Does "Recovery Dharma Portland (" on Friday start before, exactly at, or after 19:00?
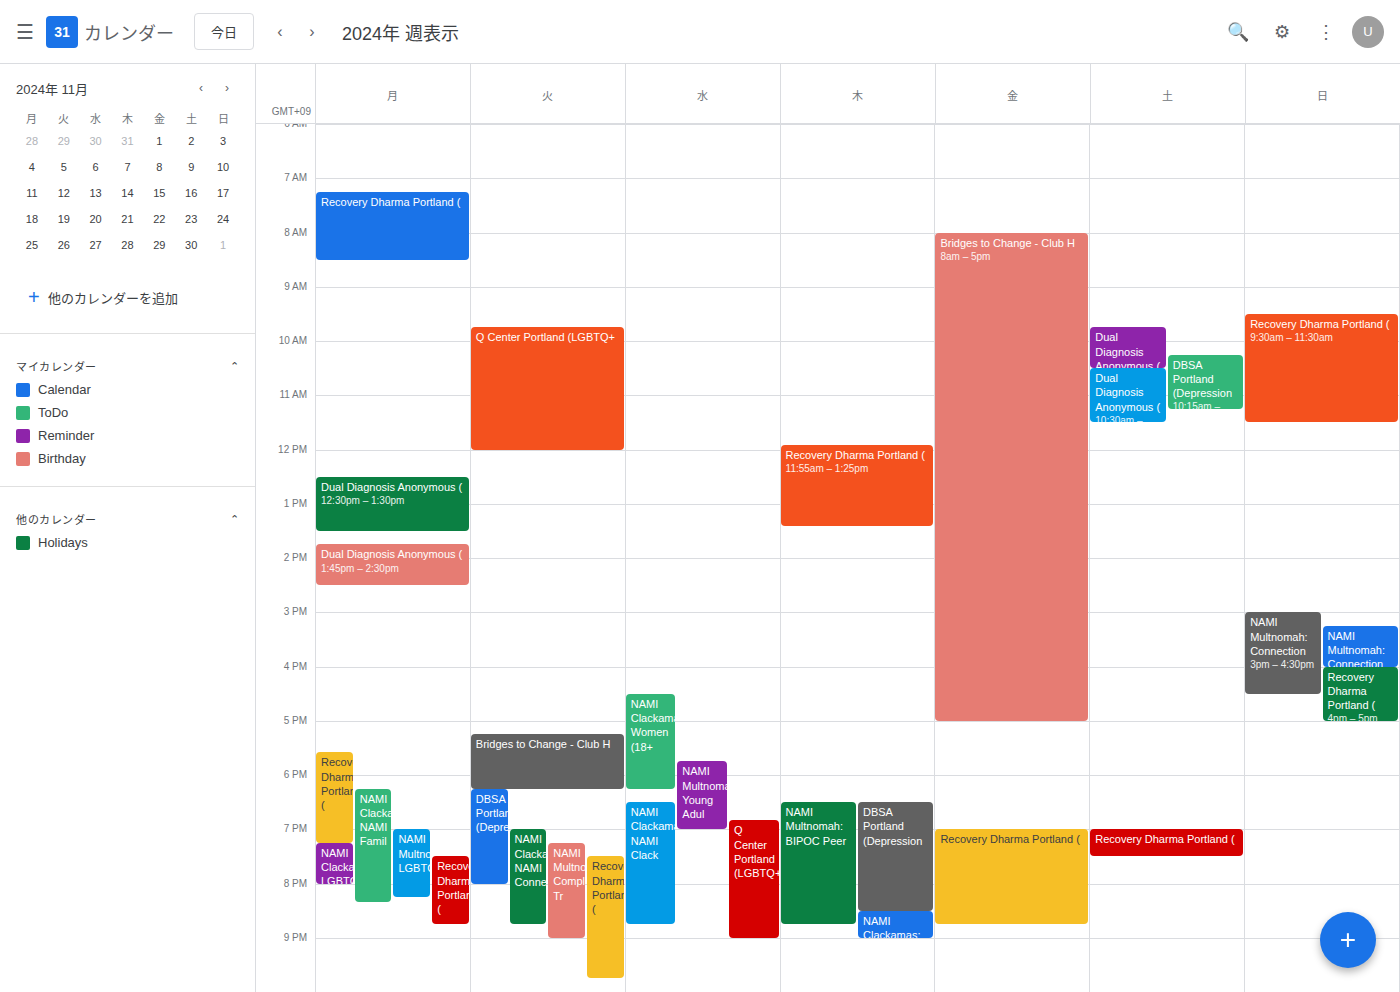
19:00 -- exactly at 19:00, on the 19:00 line.